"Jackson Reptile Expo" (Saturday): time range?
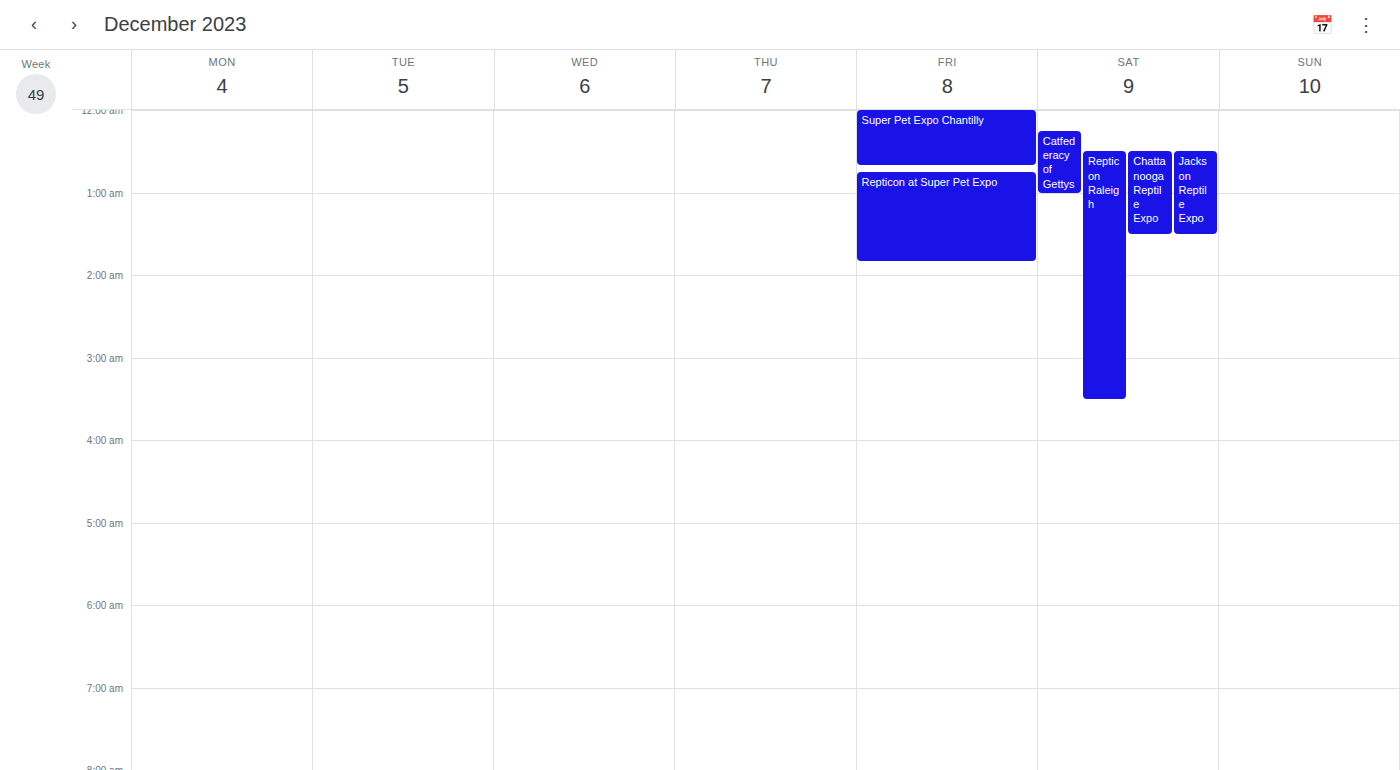
12:30 AM to 1:30 AM